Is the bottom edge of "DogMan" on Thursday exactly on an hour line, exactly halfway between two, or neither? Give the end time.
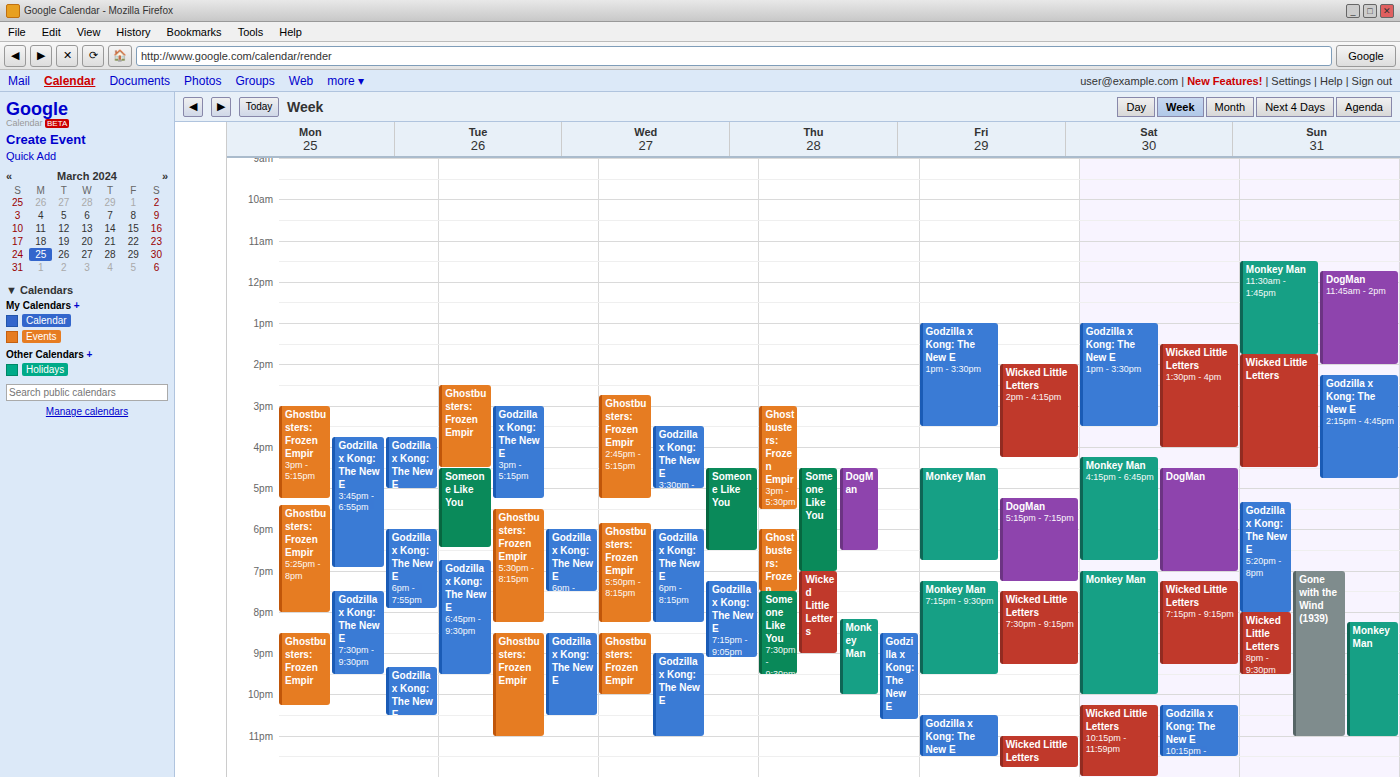
6:30 PM -- halfway between the 6 PM and 7 PM lines.